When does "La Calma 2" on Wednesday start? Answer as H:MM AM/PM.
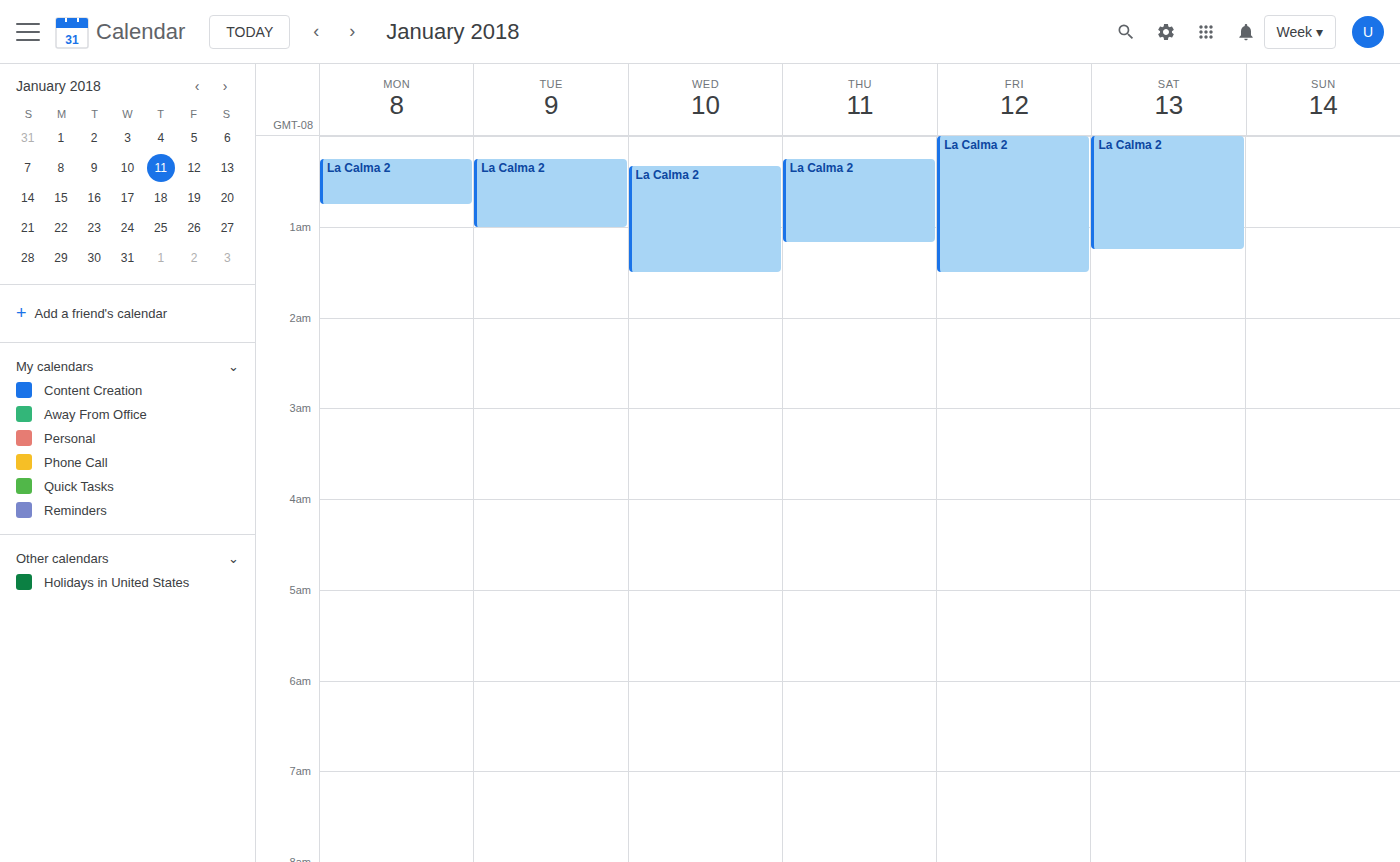
12:20 AM